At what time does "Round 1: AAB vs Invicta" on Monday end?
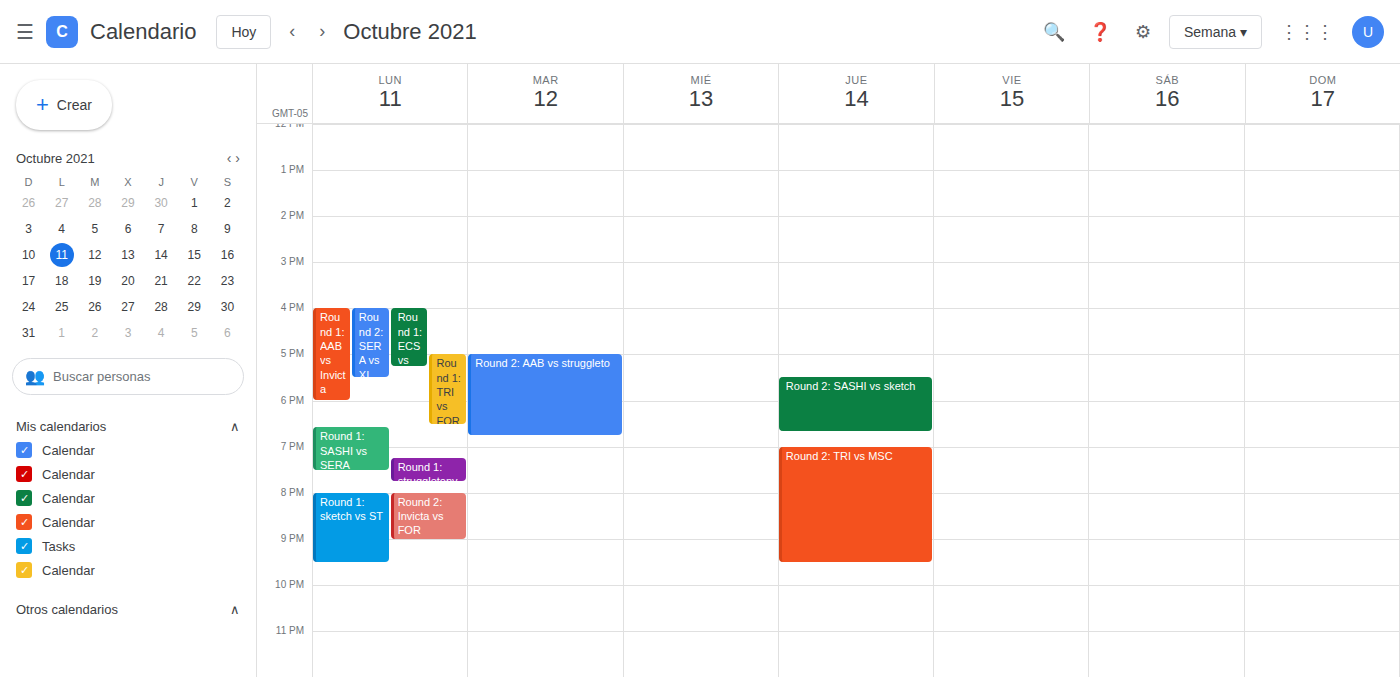
6:00 PM